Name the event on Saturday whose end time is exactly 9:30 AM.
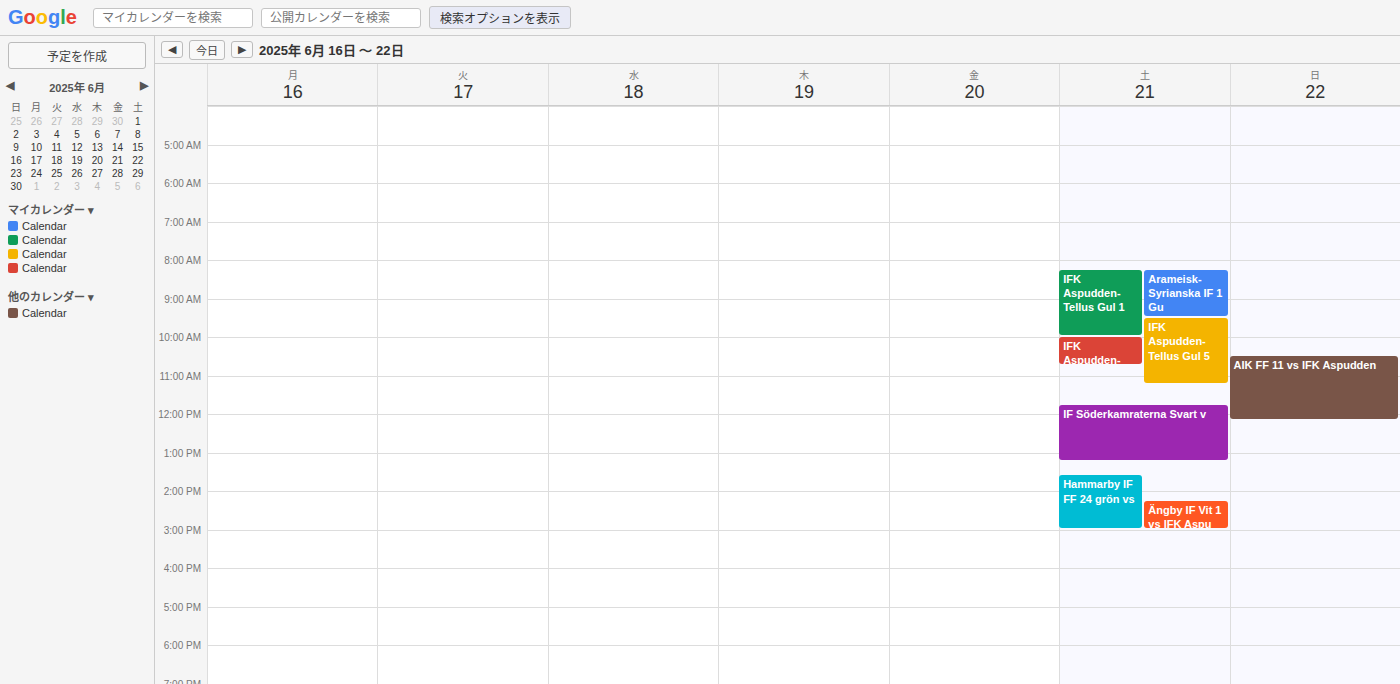
"Arameisk-Syrianska IF 1 Gu"